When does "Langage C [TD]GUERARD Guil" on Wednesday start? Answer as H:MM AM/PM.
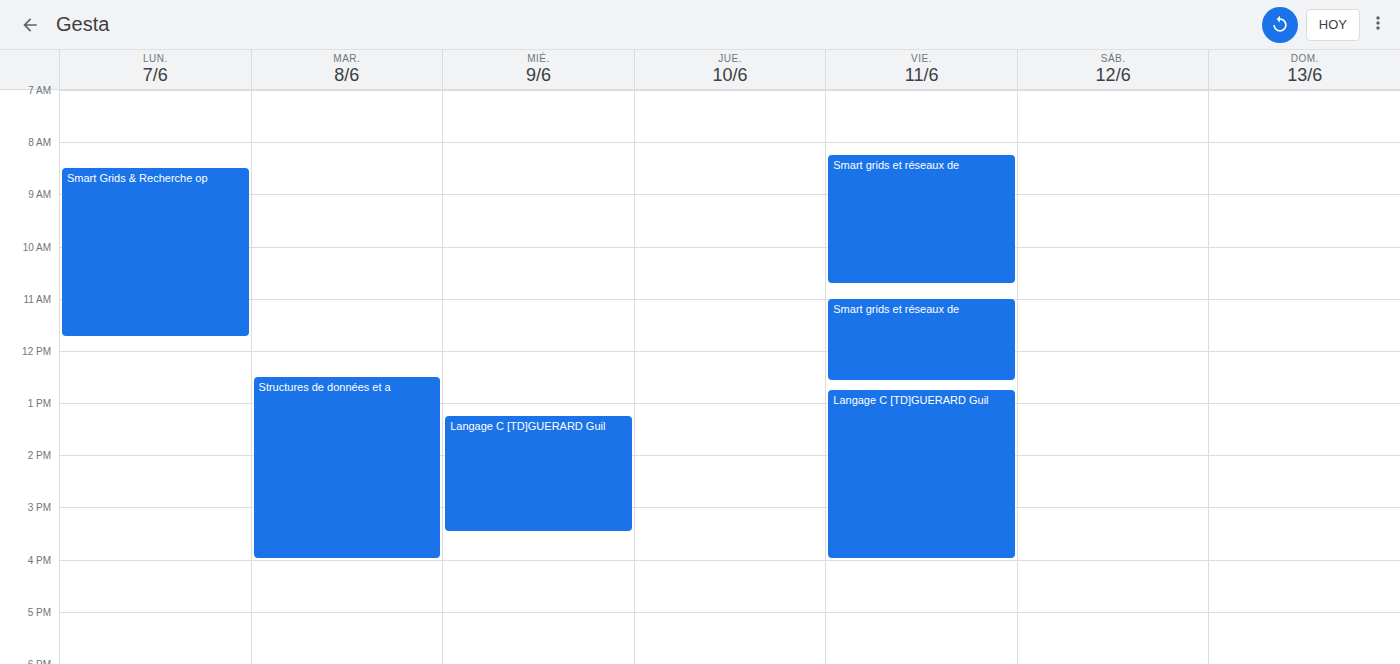
1:15 PM